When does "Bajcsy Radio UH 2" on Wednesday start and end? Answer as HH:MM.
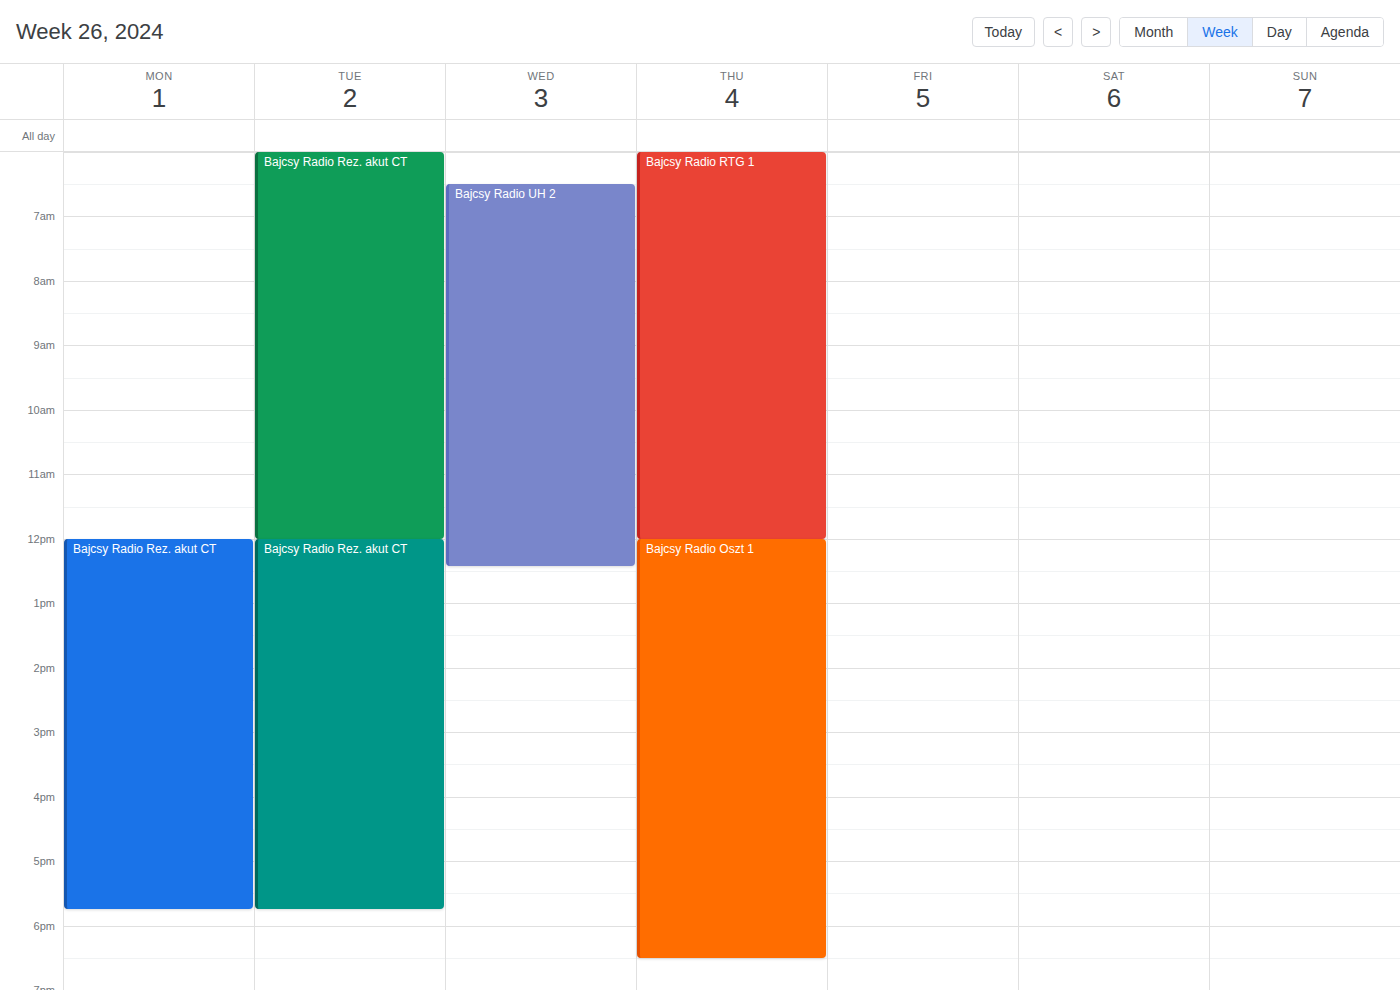
06:30 to 12:25